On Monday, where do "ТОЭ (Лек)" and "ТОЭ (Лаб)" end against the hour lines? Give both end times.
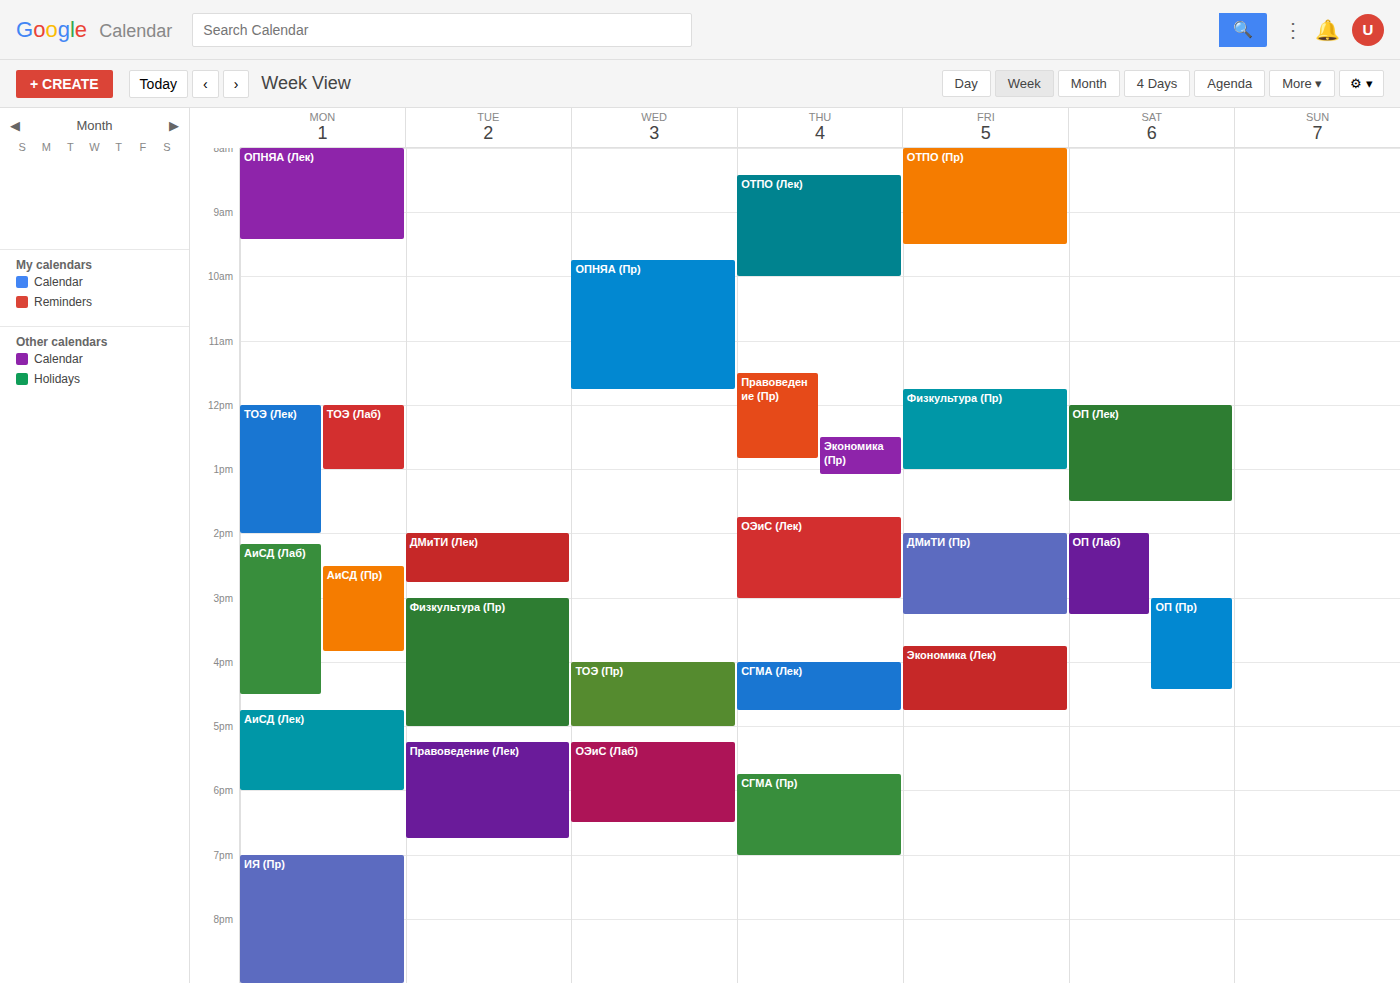
"ТОЭ (Лек)": 2:00 PM, exactly on the 2 PM line. "ТОЭ (Лаб)": 1:00 PM, exactly on the 1 PM line.